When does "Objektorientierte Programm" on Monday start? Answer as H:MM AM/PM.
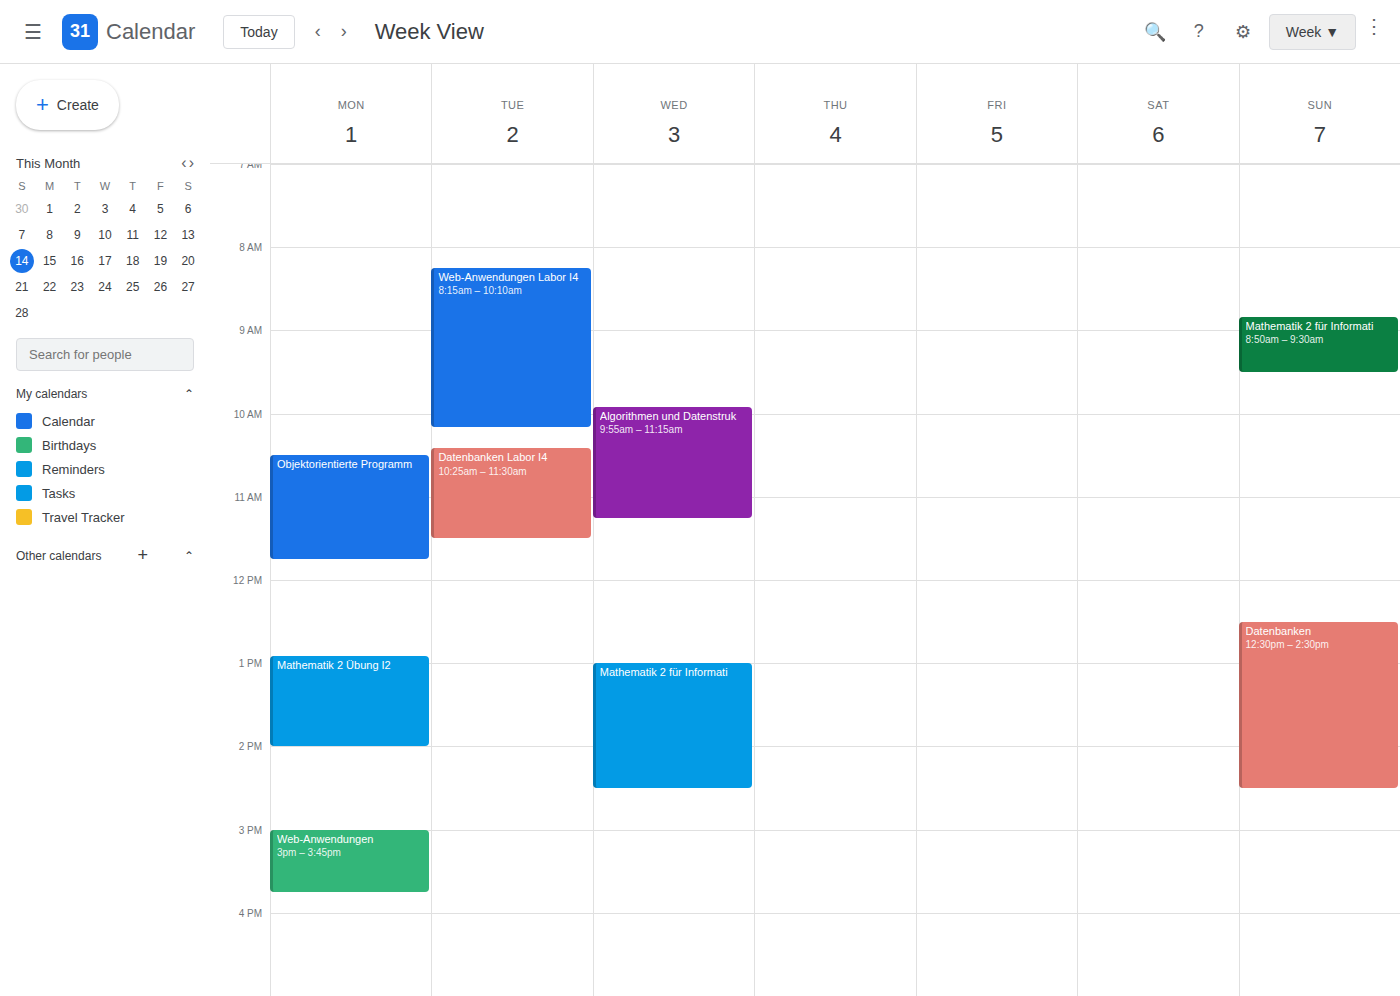
10:30 AM